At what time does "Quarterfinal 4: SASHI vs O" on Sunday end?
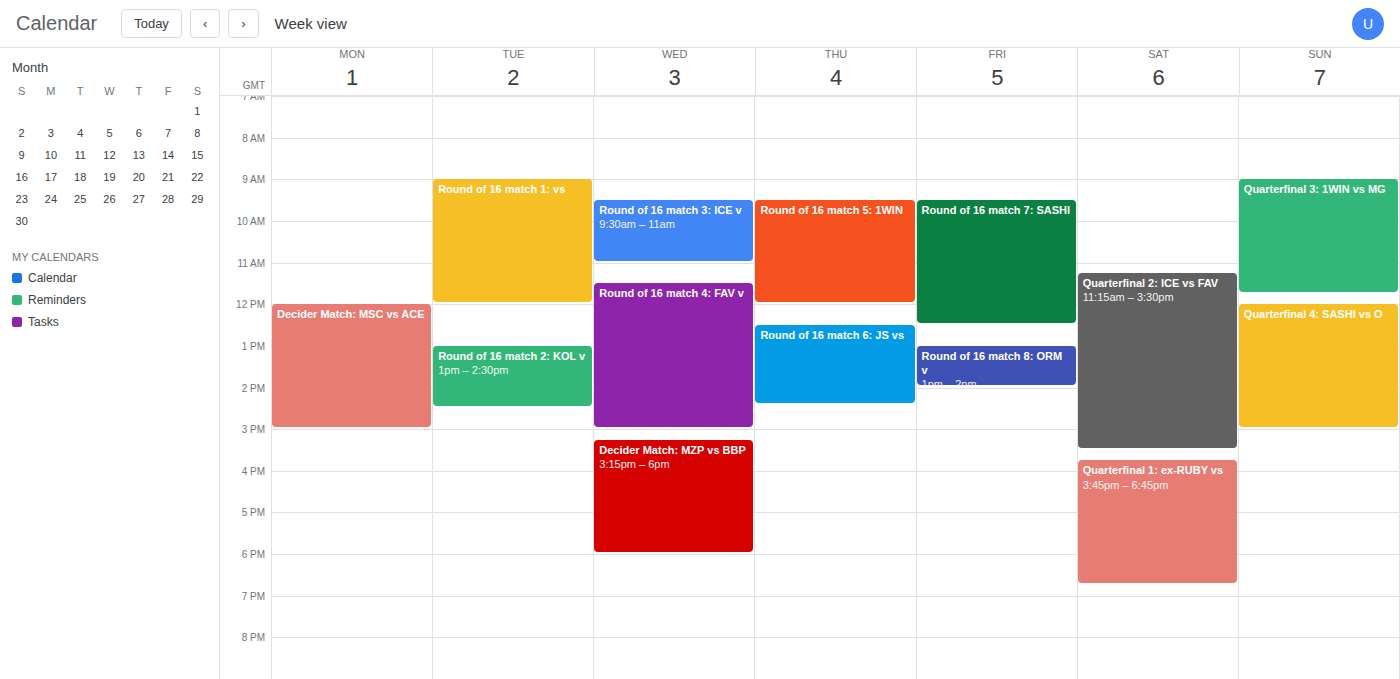
3:00 PM